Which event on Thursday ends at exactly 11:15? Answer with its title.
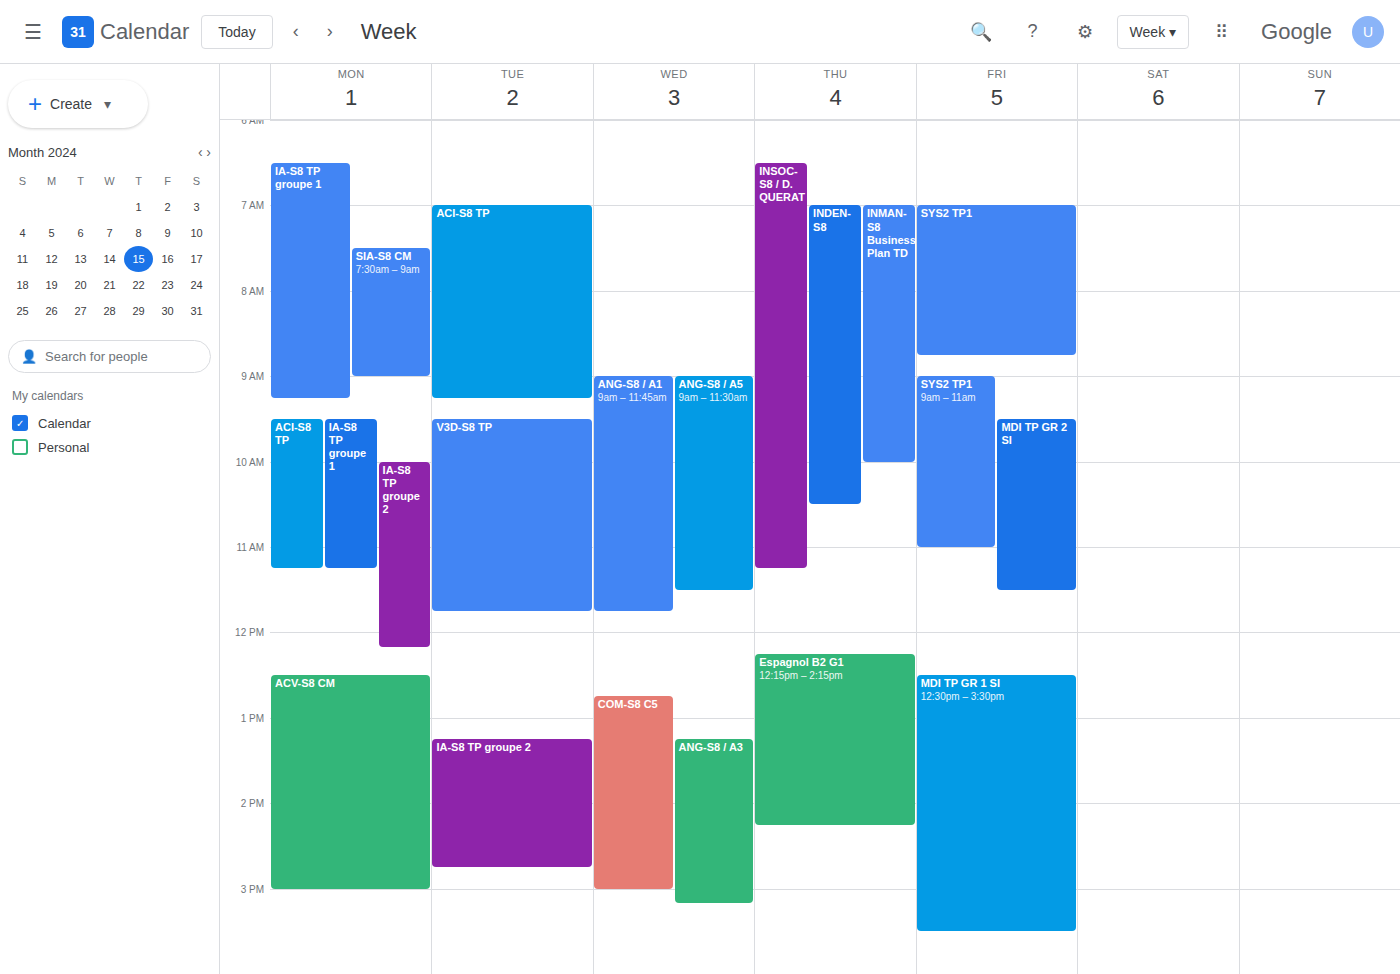
"INSOC-S8 / D. QUERAT"